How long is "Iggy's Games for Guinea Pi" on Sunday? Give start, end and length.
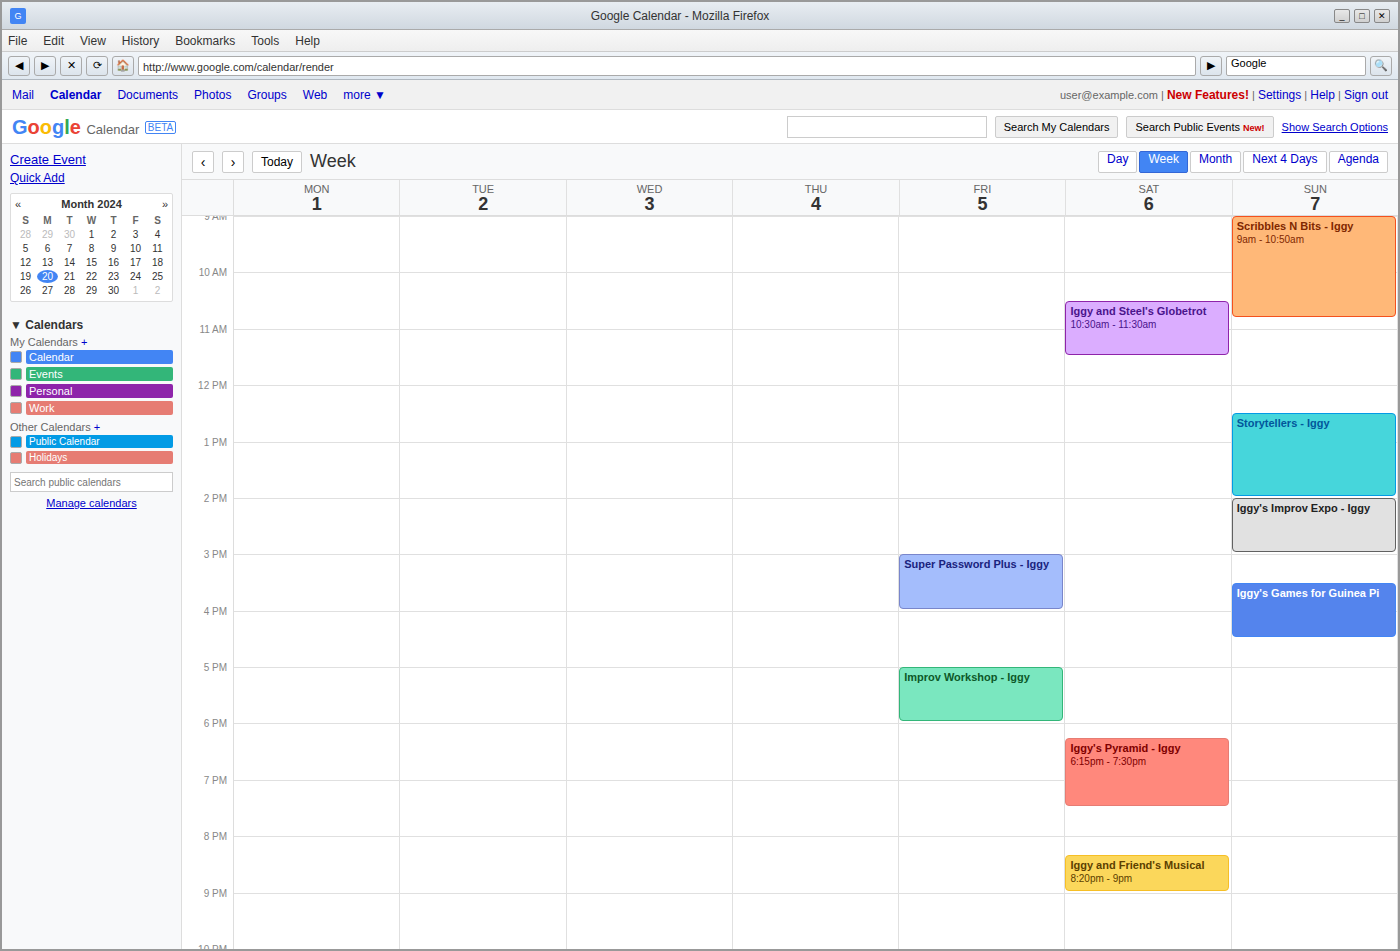
3:30 PM to 4:30 PM, 1 hour